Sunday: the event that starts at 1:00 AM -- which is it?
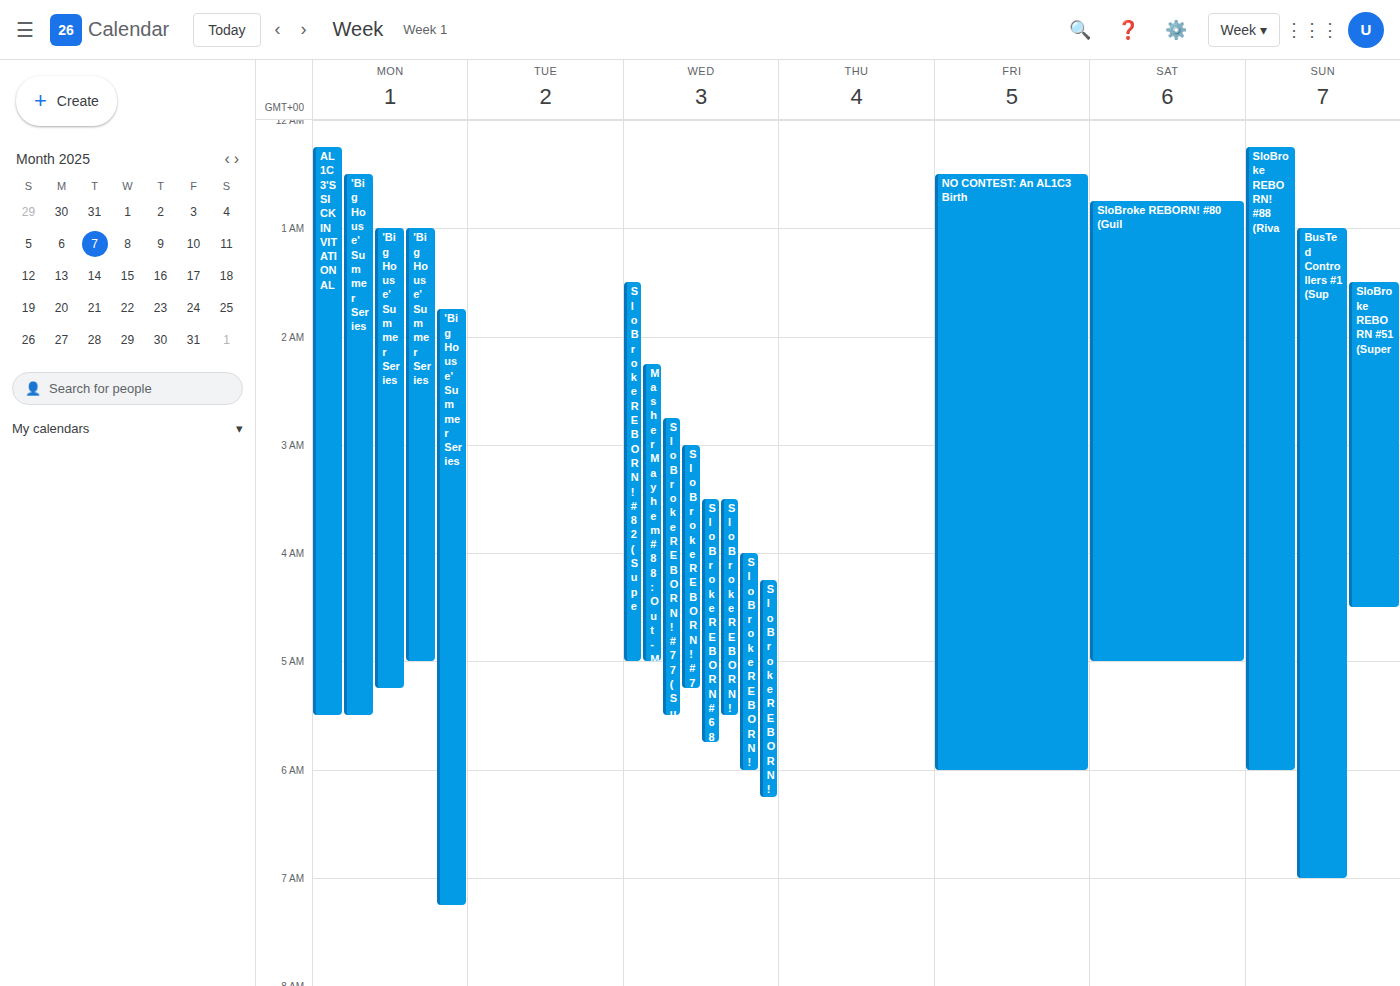
"BusTed Controllers #1 (Sup"